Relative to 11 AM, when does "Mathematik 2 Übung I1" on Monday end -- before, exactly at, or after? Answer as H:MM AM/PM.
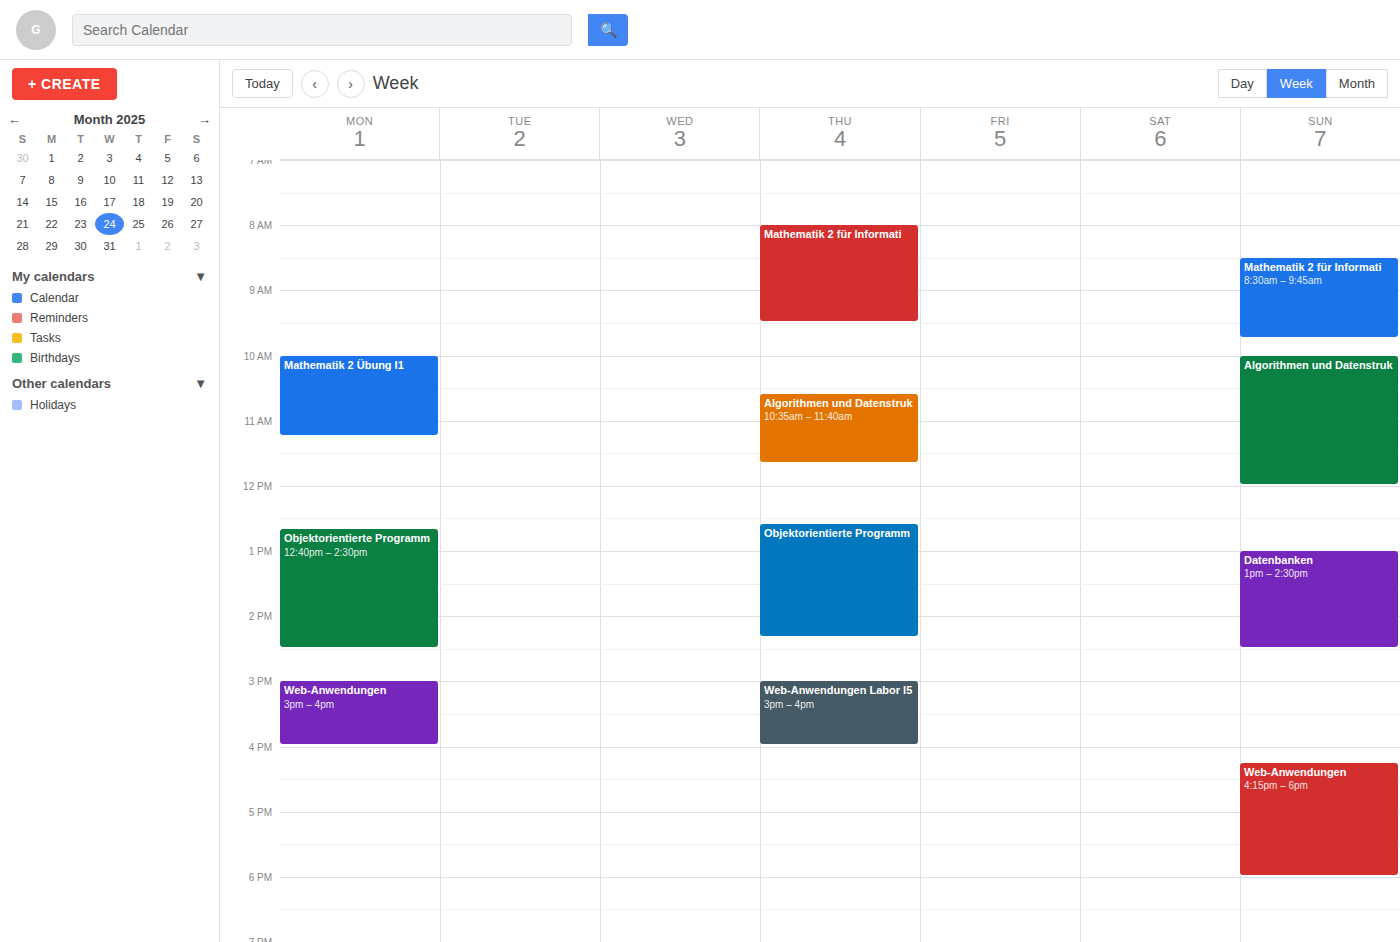
11:15 AM -- after 11 AM, 15 minutes below the 11 AM line.